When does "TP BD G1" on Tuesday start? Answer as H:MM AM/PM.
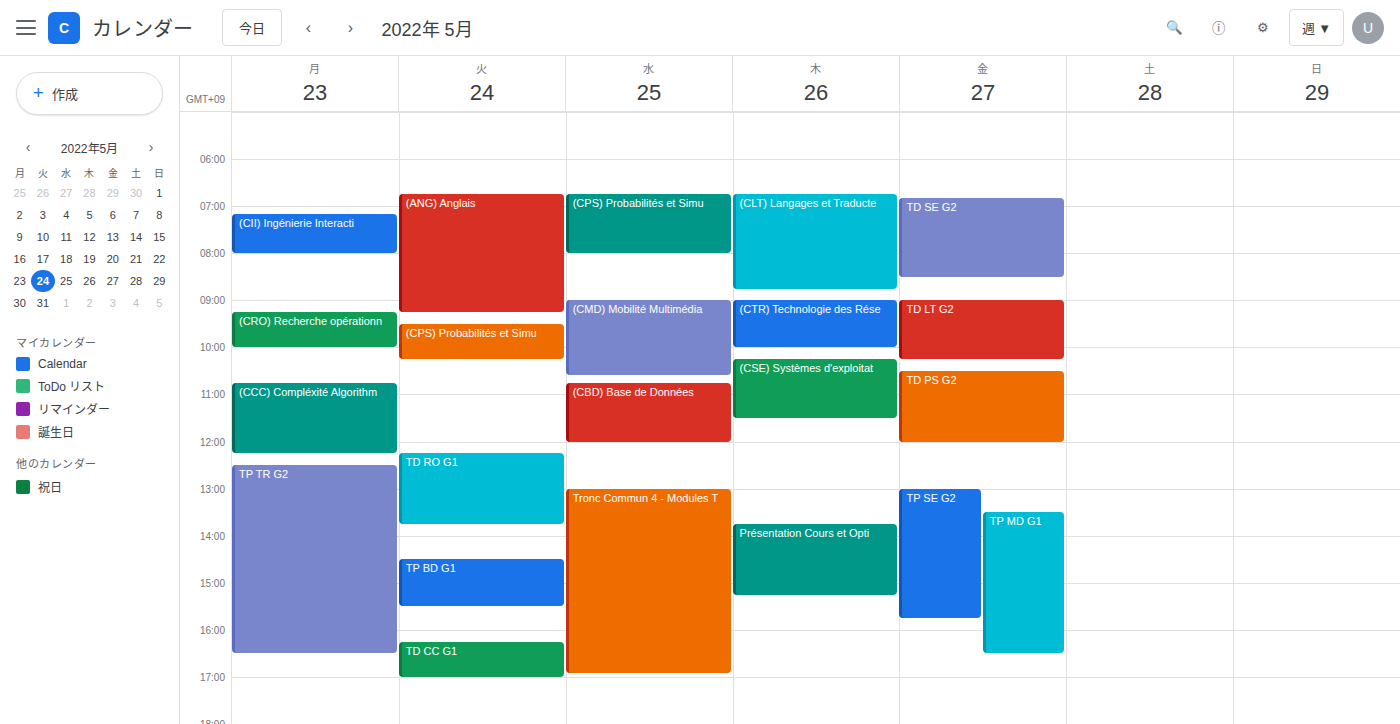
2:30 PM